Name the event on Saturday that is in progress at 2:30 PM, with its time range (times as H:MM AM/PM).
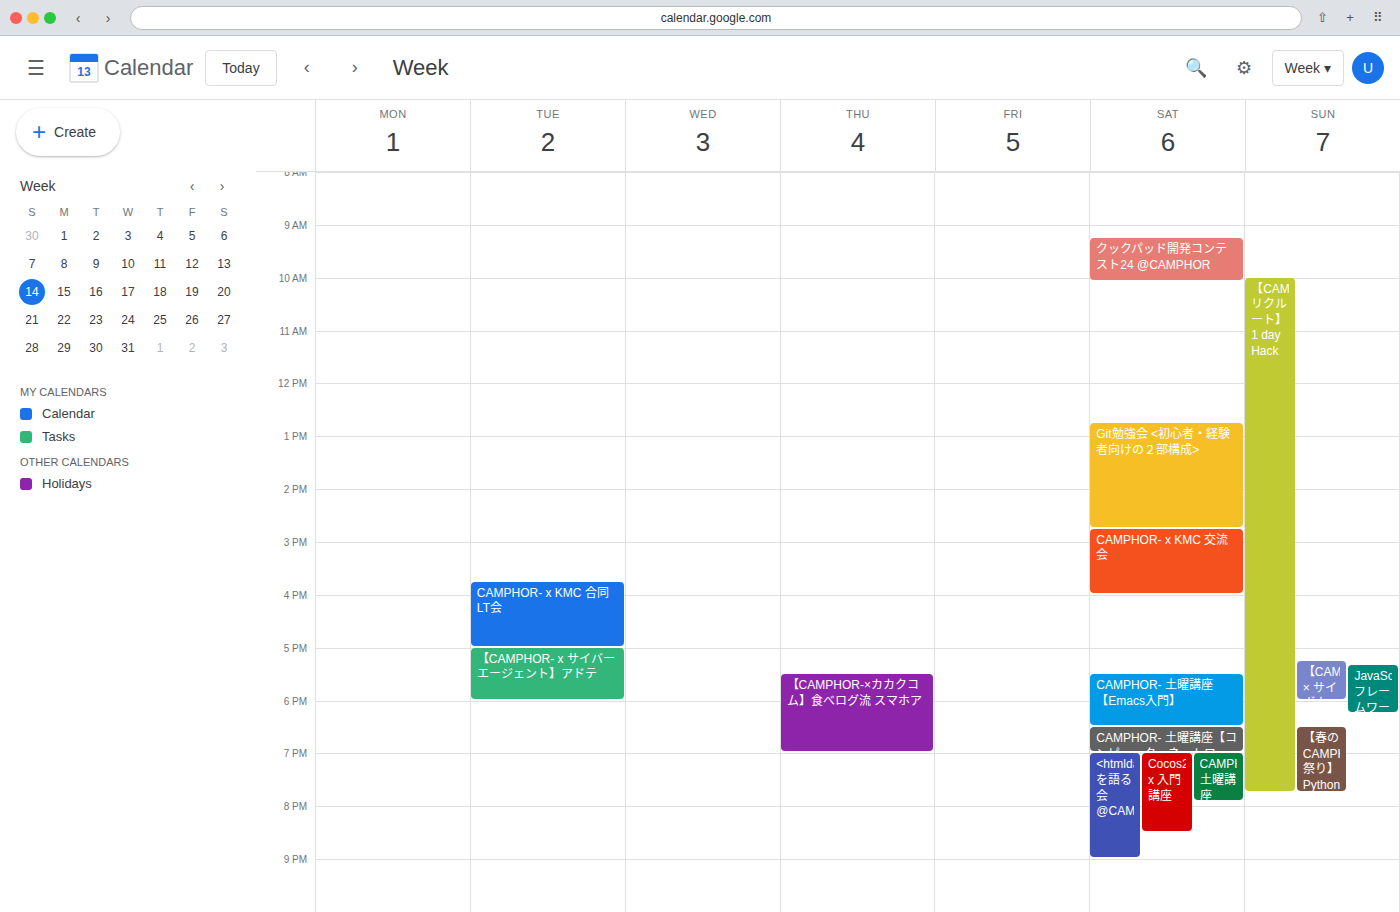
"Git勉強会 <初心者・経験者向けの２部構成>", 12:45 PM to 2:45 PM